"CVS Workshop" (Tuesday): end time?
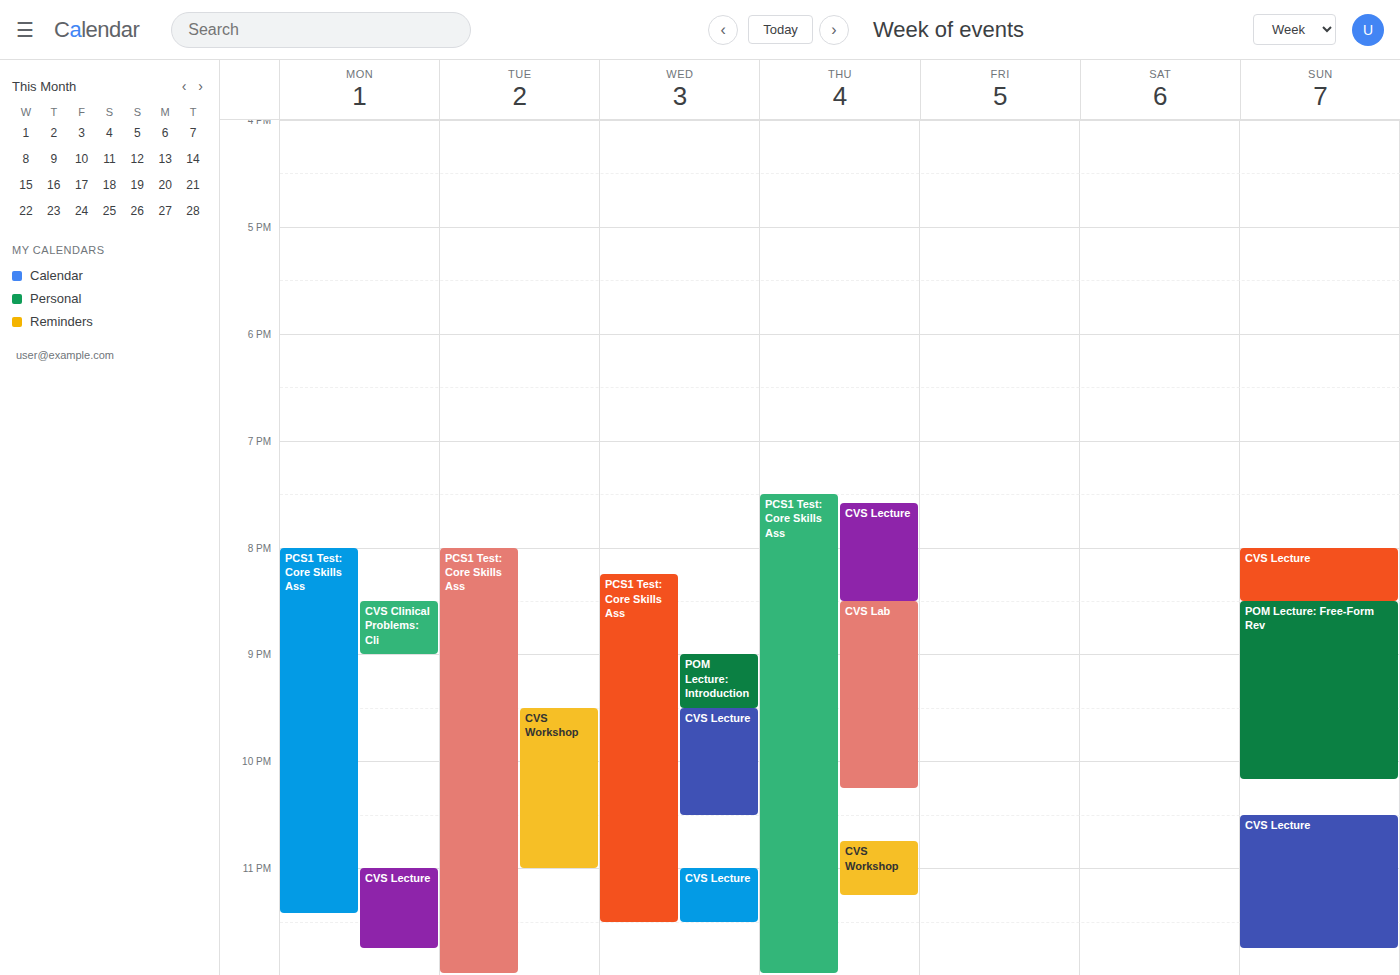
23:00